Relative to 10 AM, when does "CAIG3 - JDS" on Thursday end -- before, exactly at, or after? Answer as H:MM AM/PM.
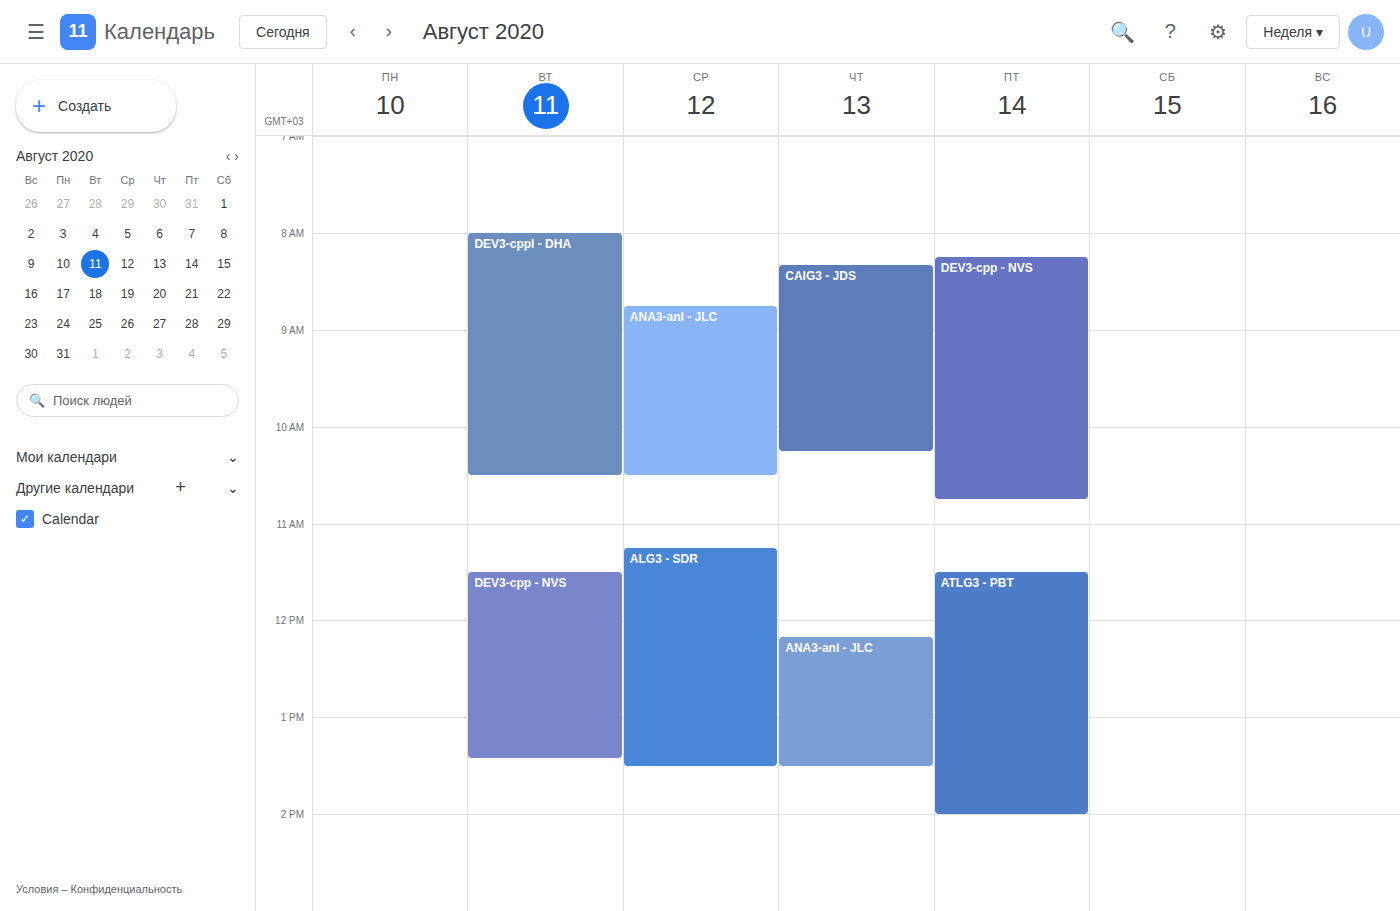
10:15 AM -- after 10 AM, 15 minutes below the 10 AM line.